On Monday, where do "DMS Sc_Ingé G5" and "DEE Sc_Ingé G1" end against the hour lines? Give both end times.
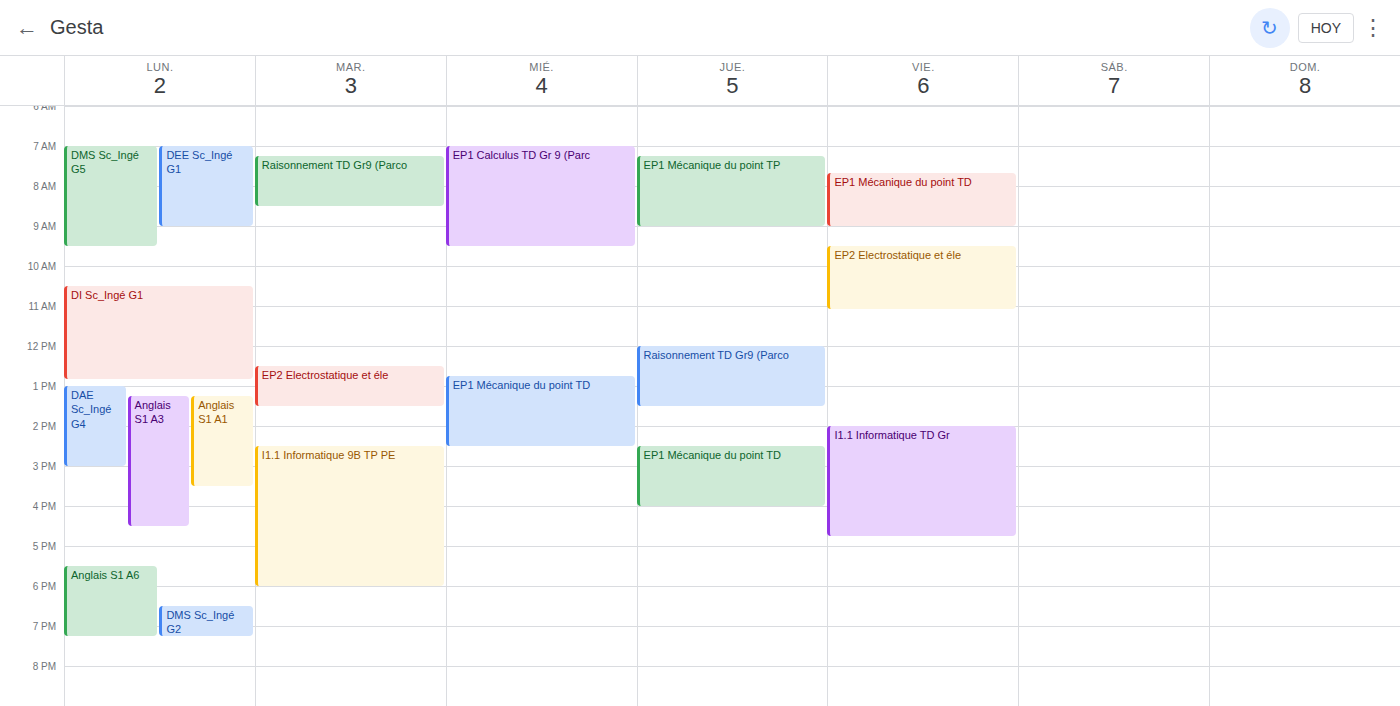
"DMS Sc_Ingé G5": 09:30, halfway between the 09:00 and 10:00 lines. "DEE Sc_Ingé G1": 09:00, exactly on the 09:00 line.